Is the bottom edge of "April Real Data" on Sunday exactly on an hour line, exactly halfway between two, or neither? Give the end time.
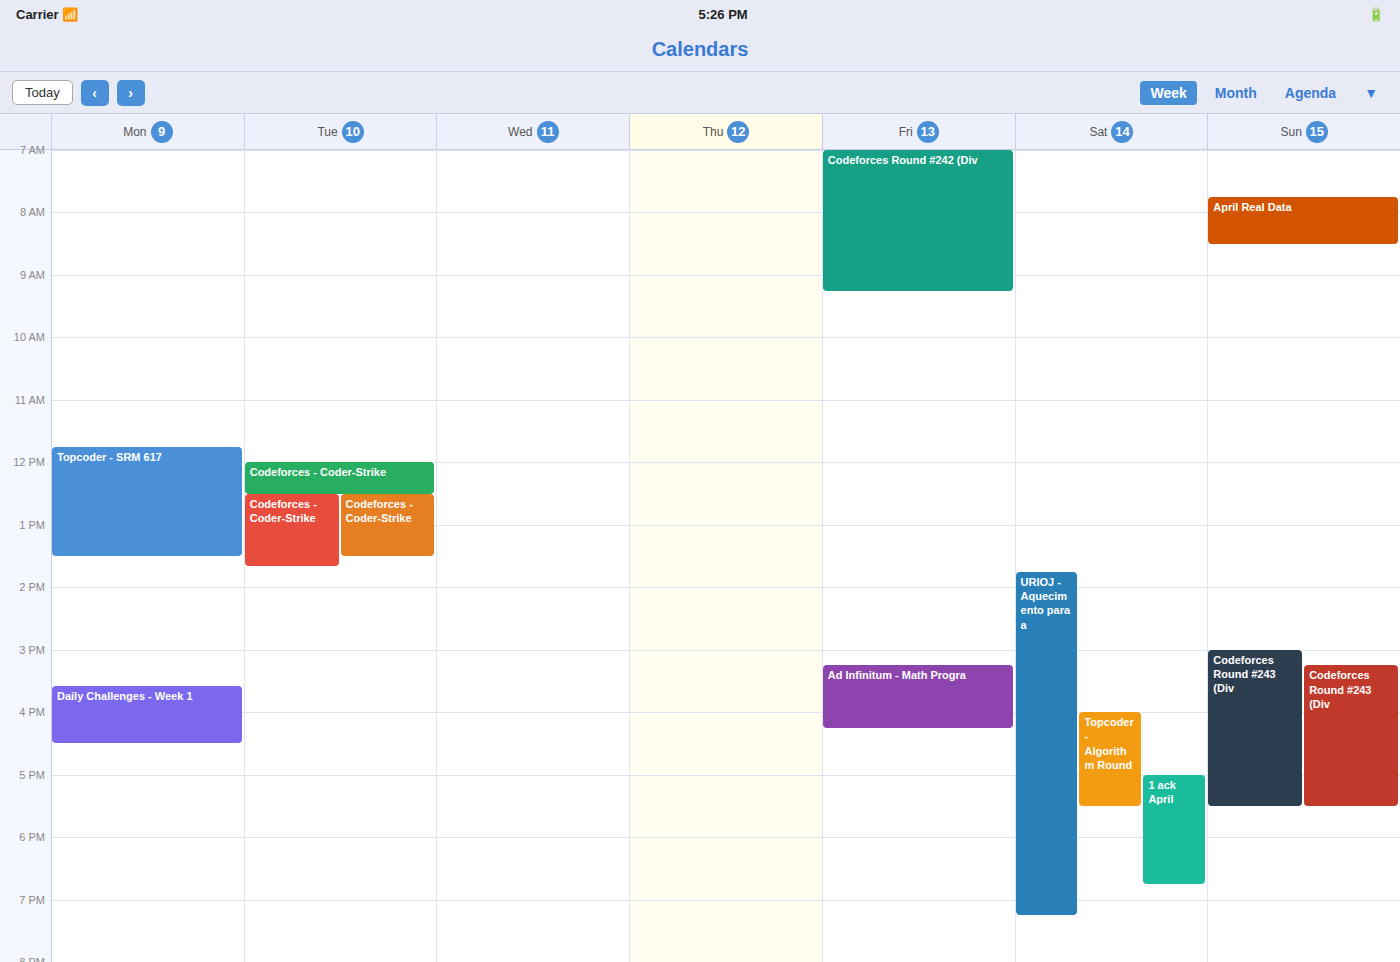
08:30 -- halfway between the 08:00 and 09:00 lines.